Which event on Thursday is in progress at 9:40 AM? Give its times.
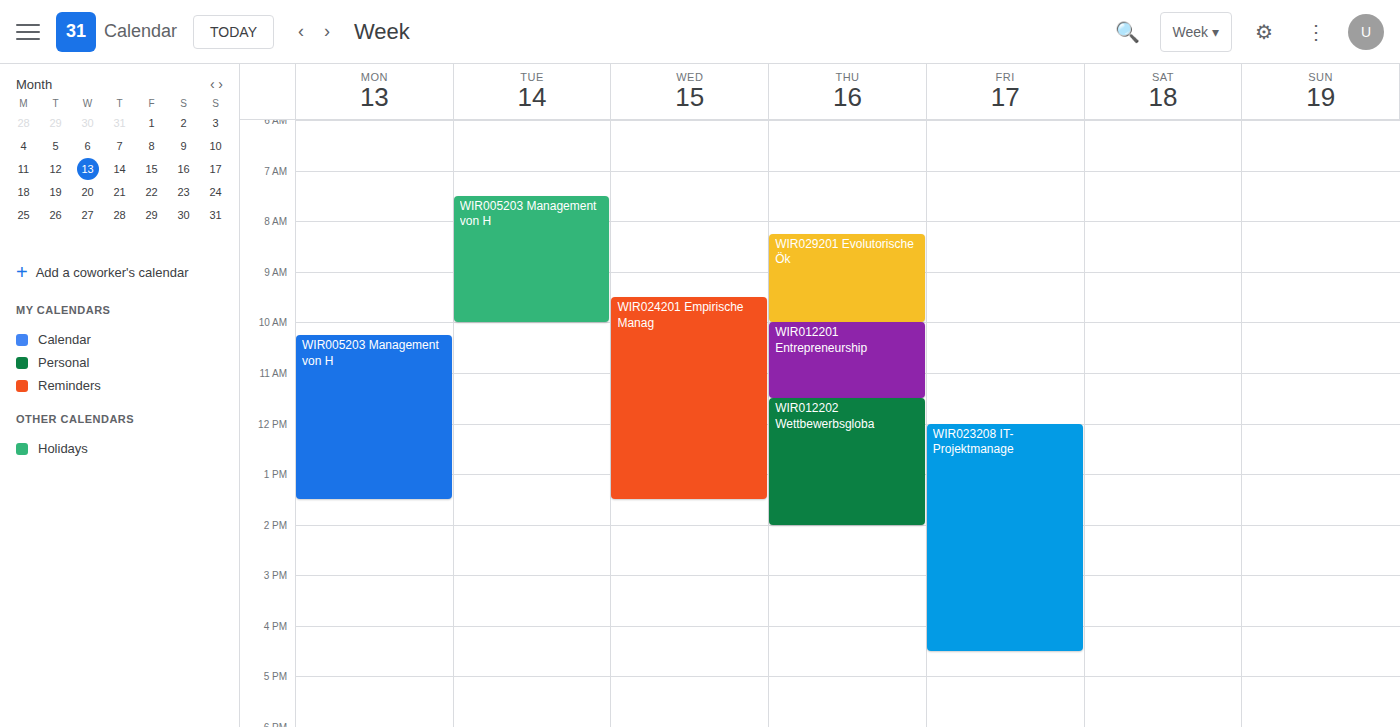
"WIR029201 Evolutorische Ök", 8:15 AM to 10:00 AM